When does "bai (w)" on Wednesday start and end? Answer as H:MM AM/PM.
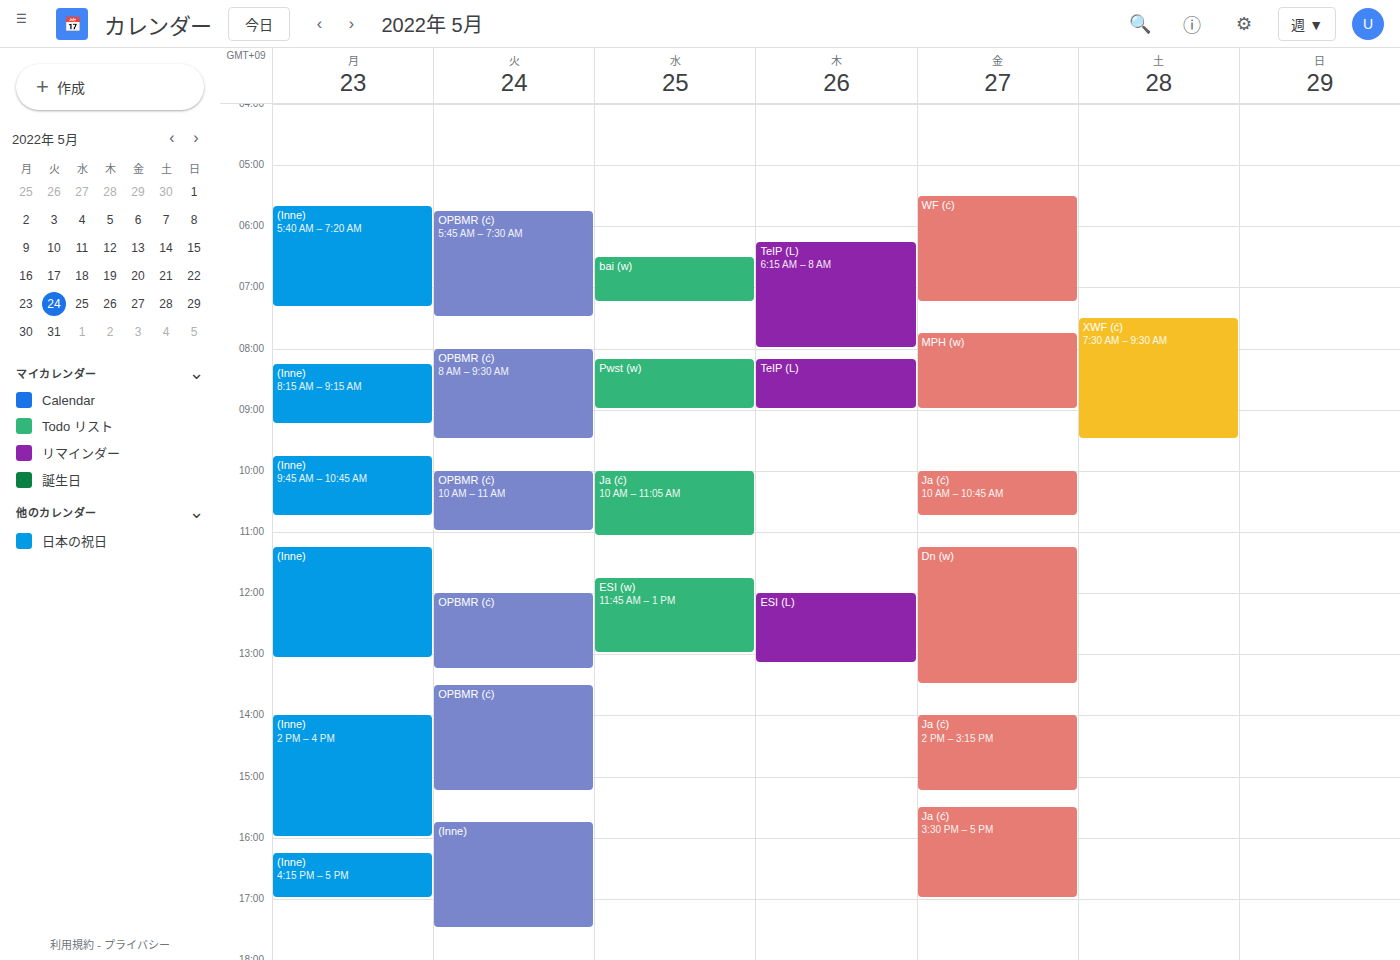
6:30 AM to 7:15 AM